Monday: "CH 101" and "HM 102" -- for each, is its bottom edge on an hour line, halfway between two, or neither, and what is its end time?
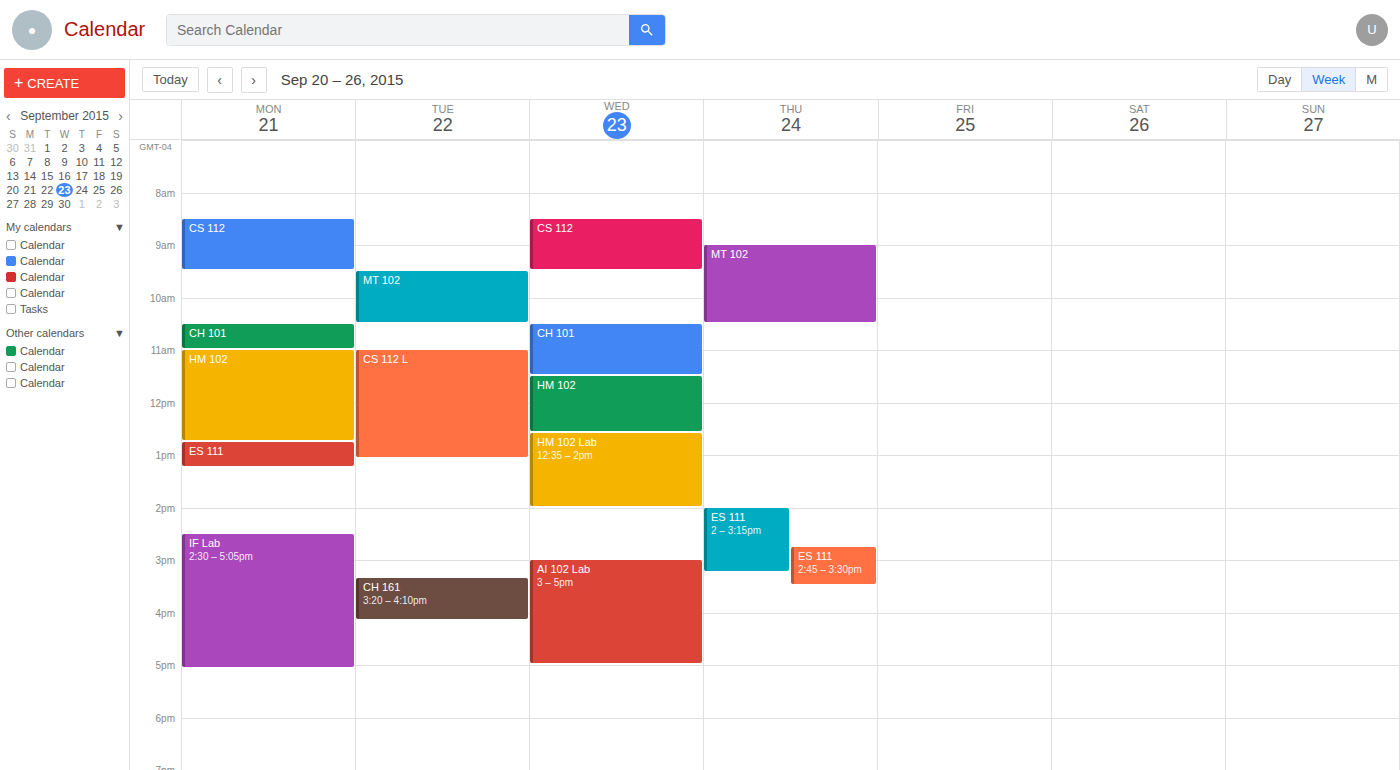
"CH 101": 11:00 AM, exactly on the 11 AM line. "HM 102": 12:45 PM, neither: three quarters of the way from the 12 PM line to the 1 PM line.